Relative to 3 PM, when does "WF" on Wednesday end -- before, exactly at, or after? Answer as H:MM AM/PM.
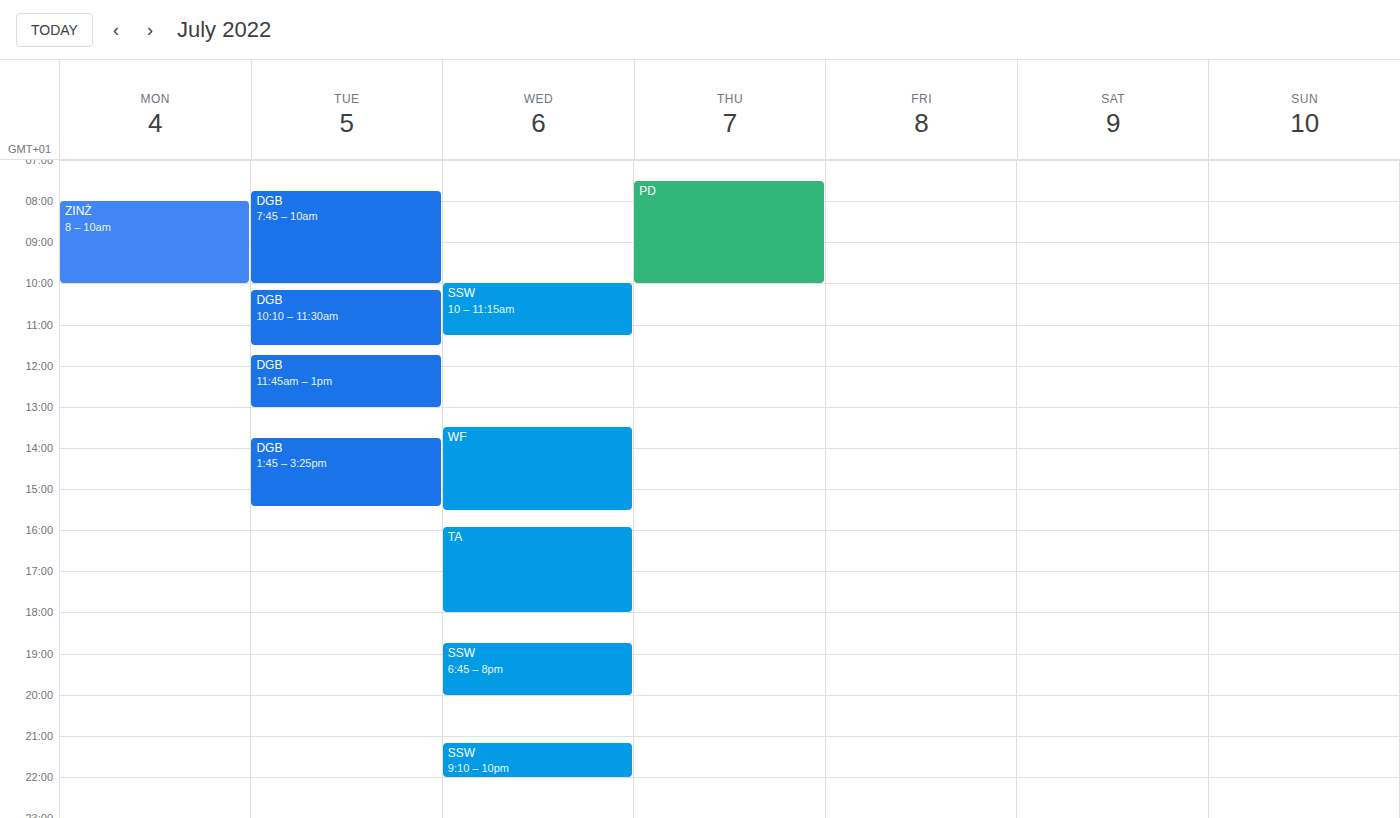
3:30 PM -- after 3 PM, 30 minutes below the 3 PM line.